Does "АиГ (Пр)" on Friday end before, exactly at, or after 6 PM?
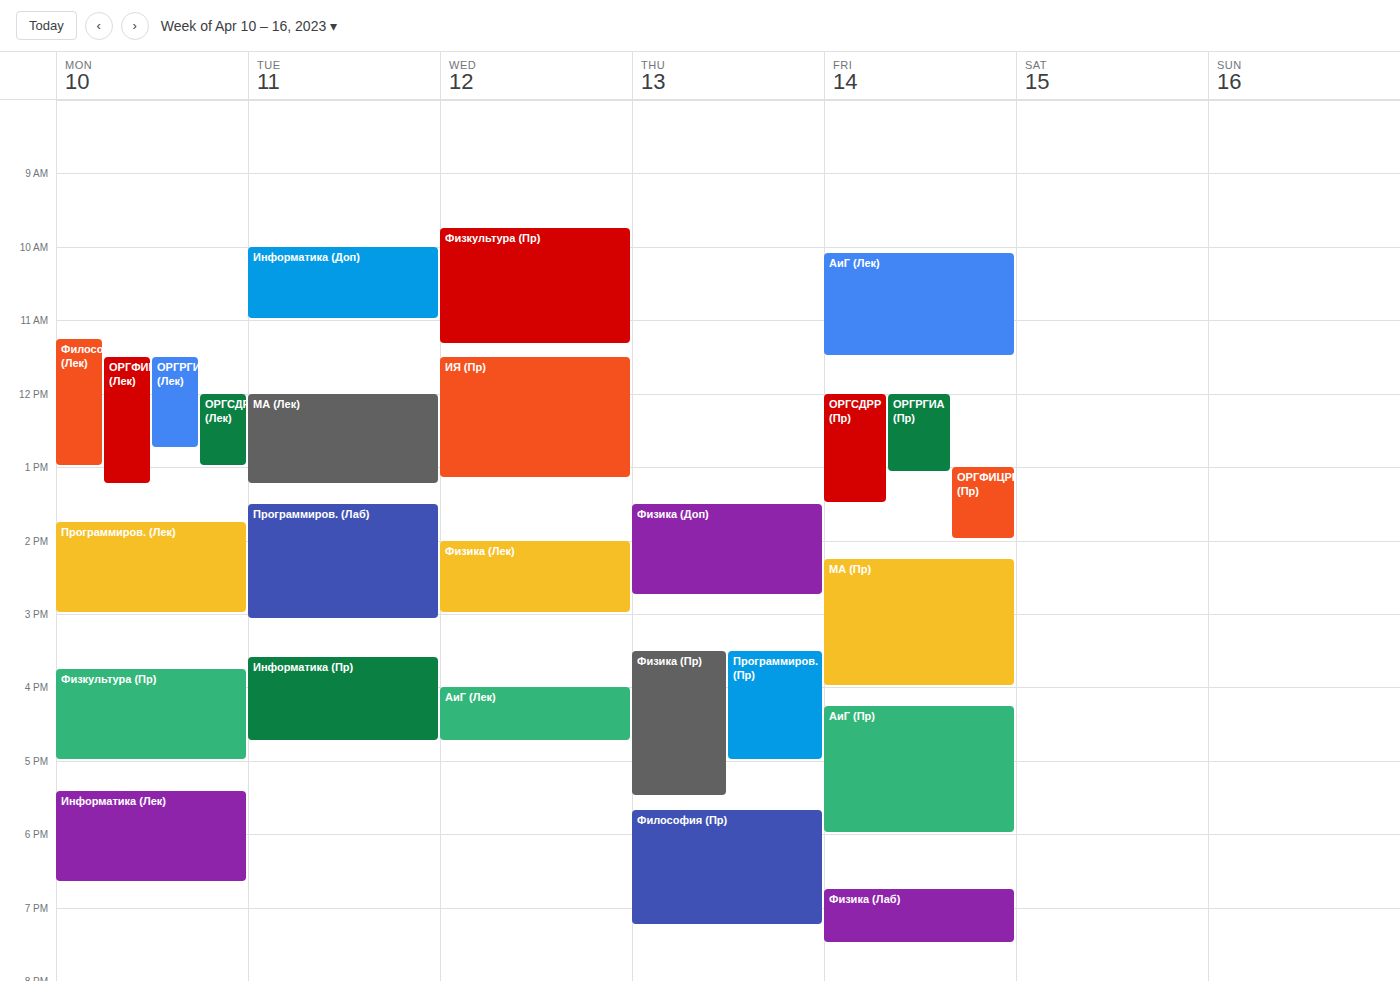
6:00 PM -- exactly at 6 PM, on the 6 PM line.